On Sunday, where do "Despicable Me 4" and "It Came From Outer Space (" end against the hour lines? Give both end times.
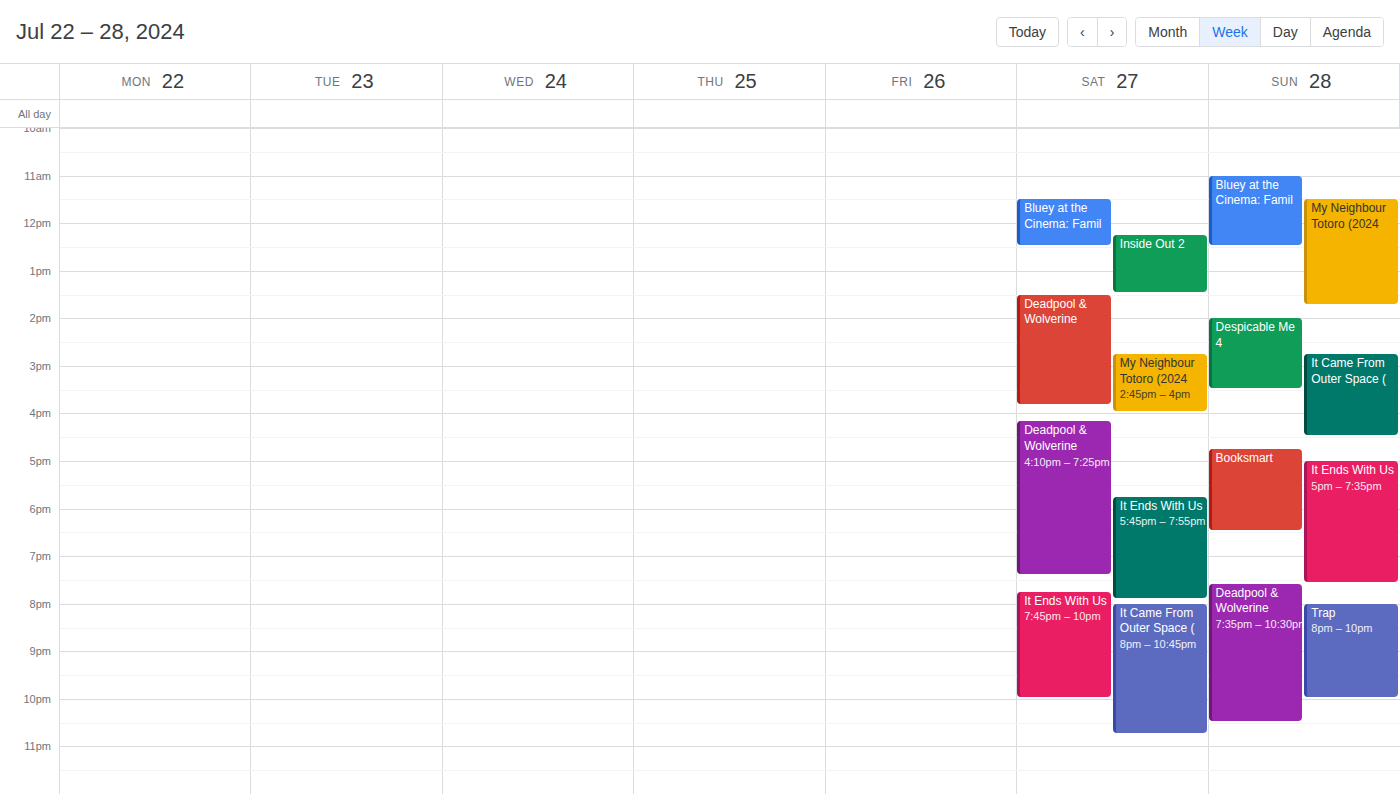
"Despicable Me 4": 3:30 PM, halfway between the 3 PM and 4 PM lines. "It Came From Outer Space (": 4:30 PM, halfway between the 4 PM and 5 PM lines.